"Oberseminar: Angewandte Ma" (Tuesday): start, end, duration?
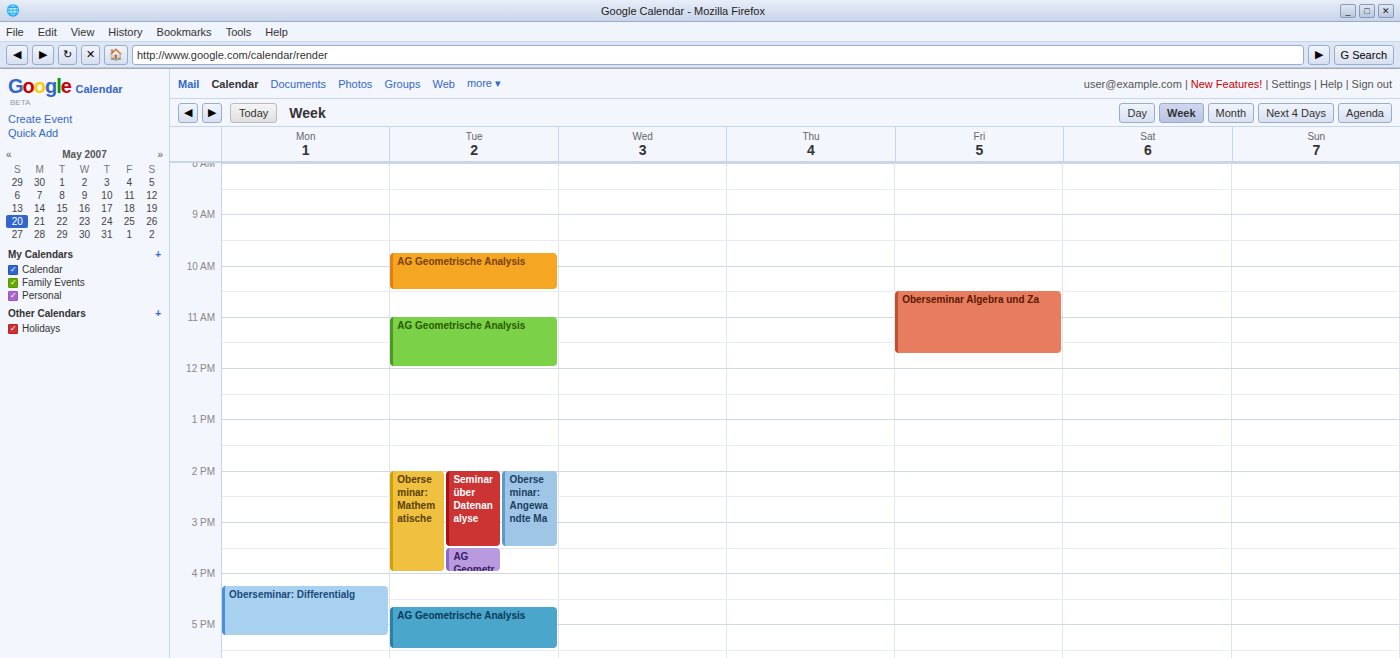
2:00 PM to 3:30 PM, 1 hour 30 minutes